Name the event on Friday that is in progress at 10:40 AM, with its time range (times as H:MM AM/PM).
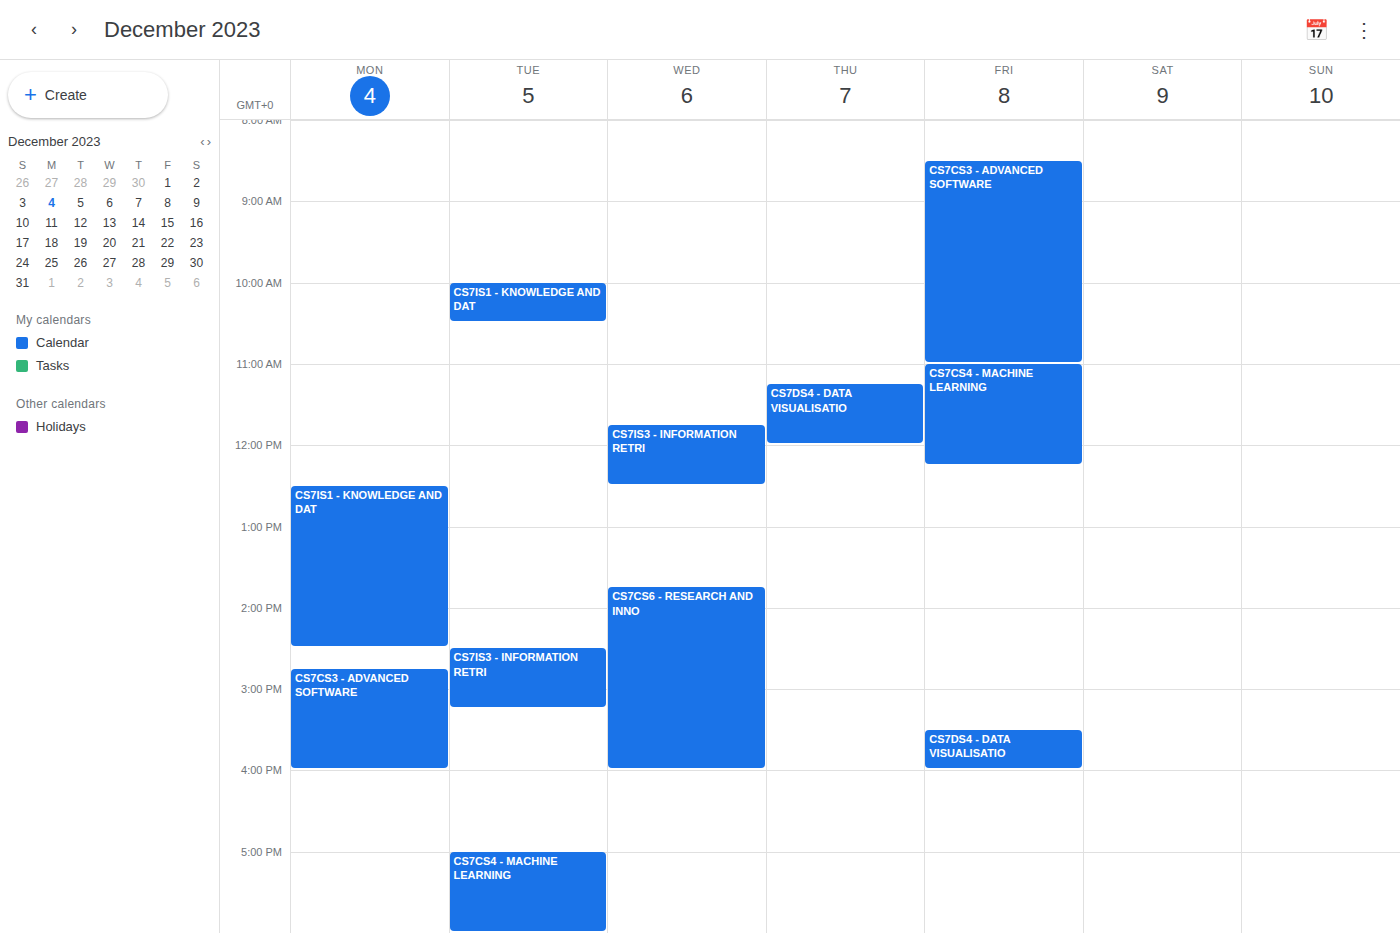
"CS7CS3 - ADVANCED SOFTWARE", 8:30 AM to 11:00 AM